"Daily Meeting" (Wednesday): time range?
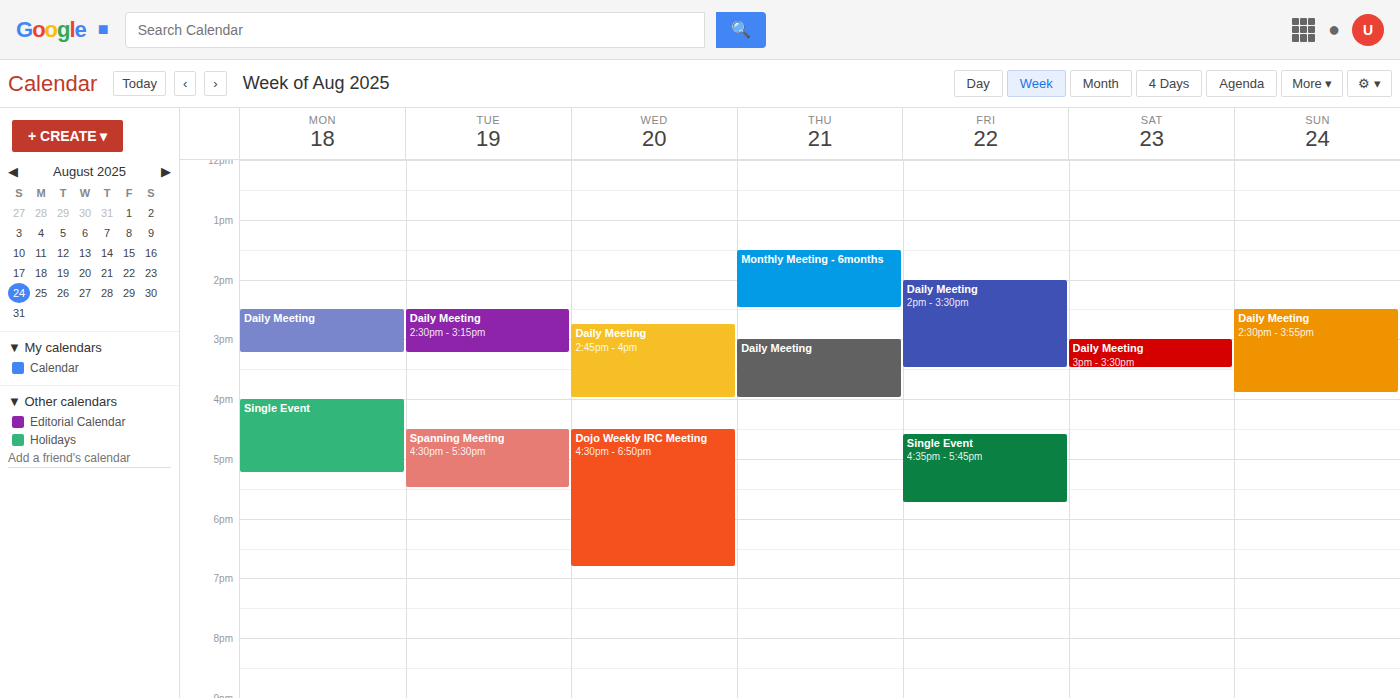
2:45 PM to 4:00 PM